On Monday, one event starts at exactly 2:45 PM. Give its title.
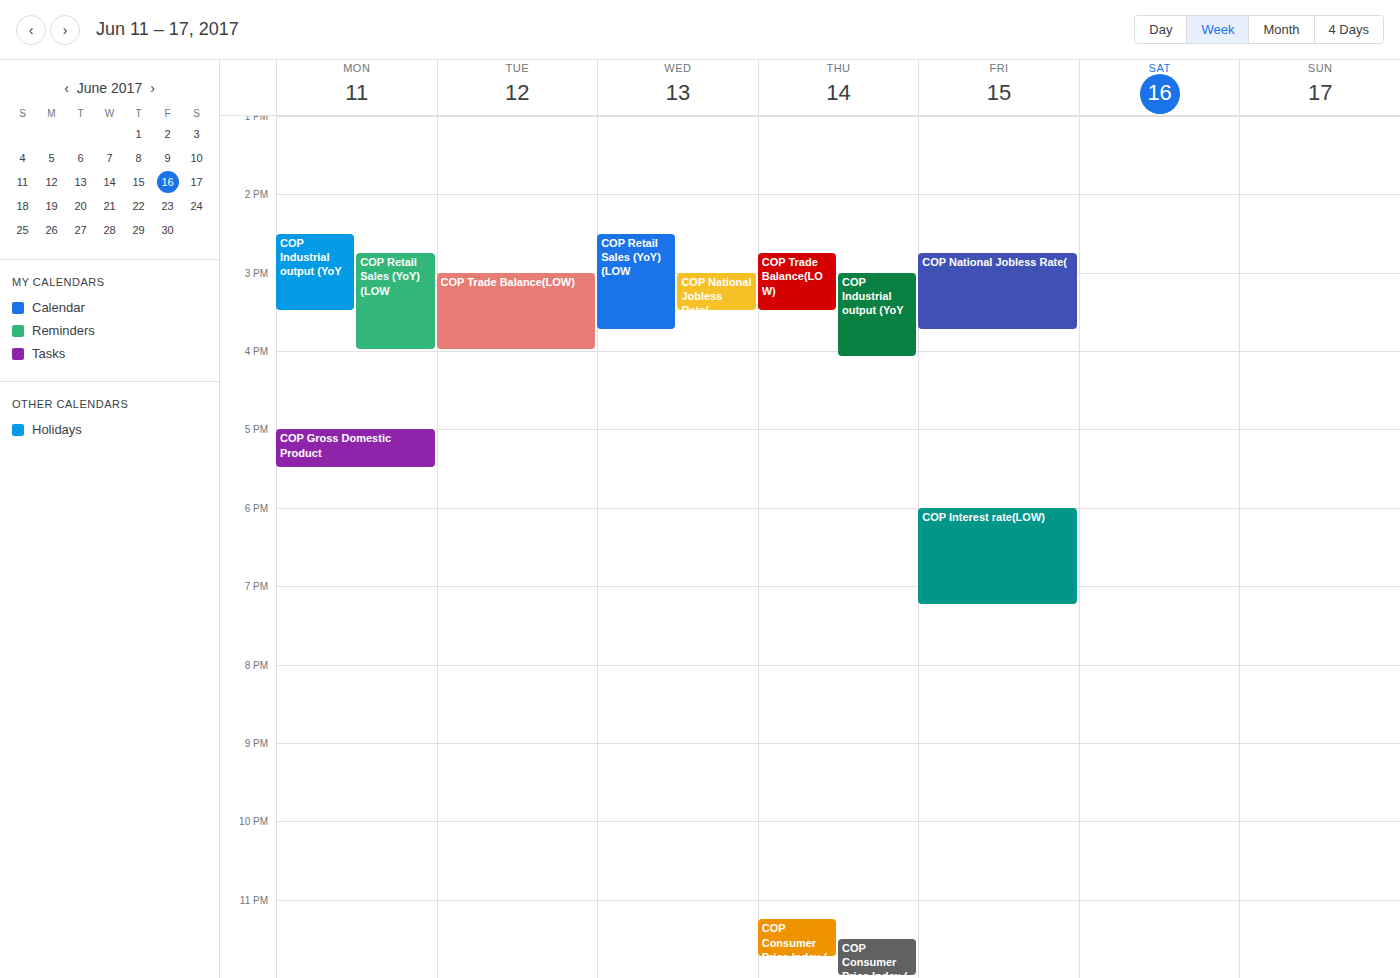
"COP Retail Sales (YoY)(LOW"